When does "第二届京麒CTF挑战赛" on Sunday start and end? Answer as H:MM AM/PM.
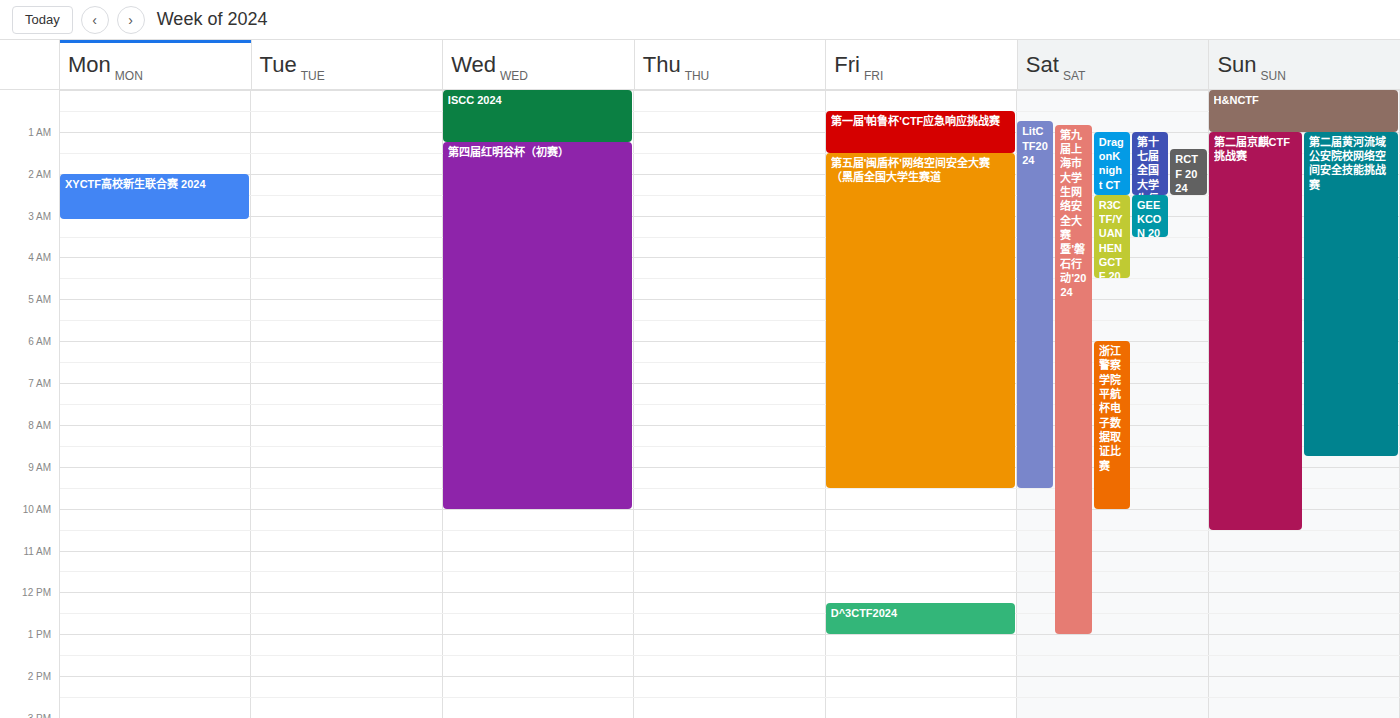
1:00 AM to 10:30 AM